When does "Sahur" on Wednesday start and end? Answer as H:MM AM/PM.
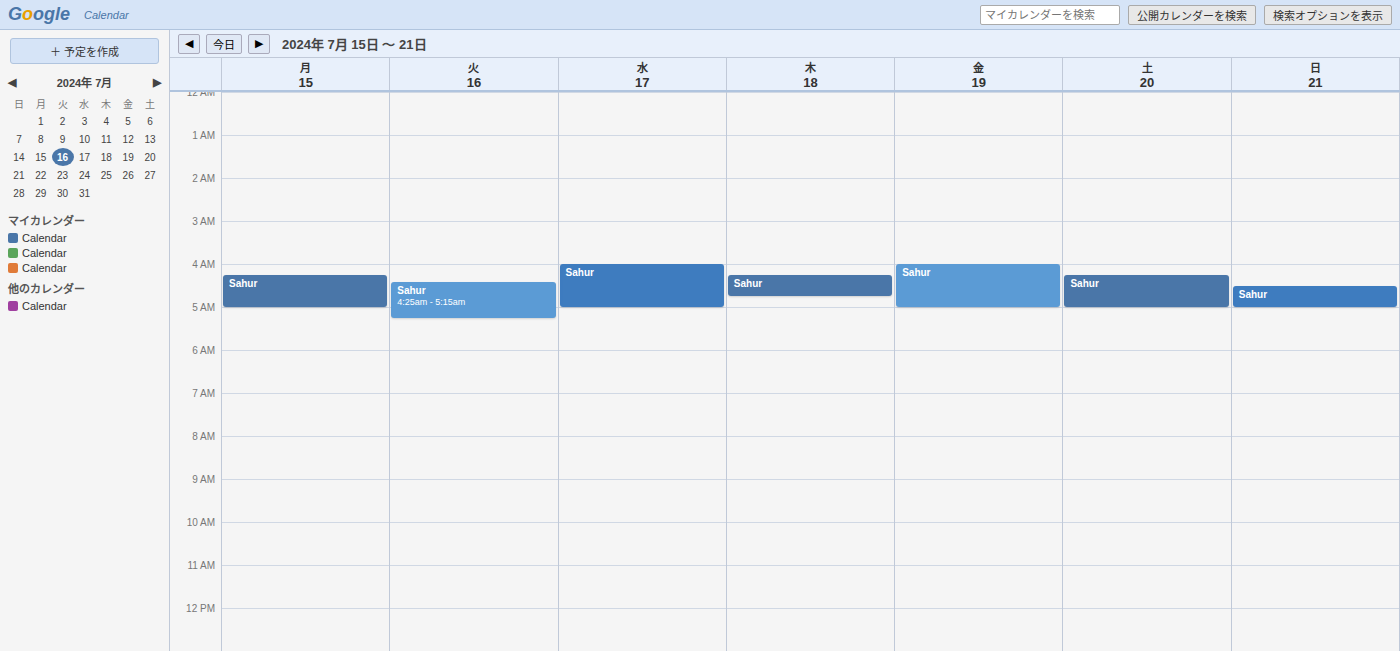
4:00 AM to 5:00 AM